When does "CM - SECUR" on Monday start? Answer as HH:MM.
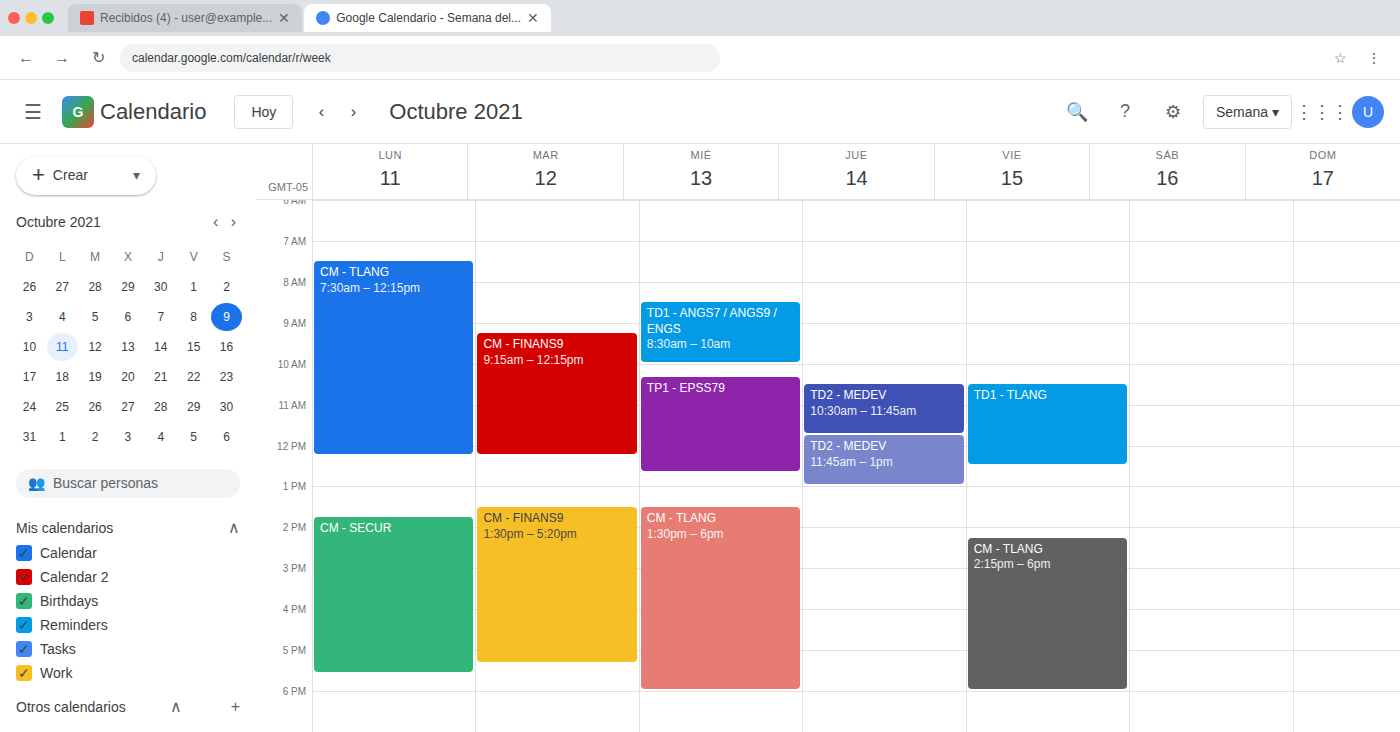
13:45